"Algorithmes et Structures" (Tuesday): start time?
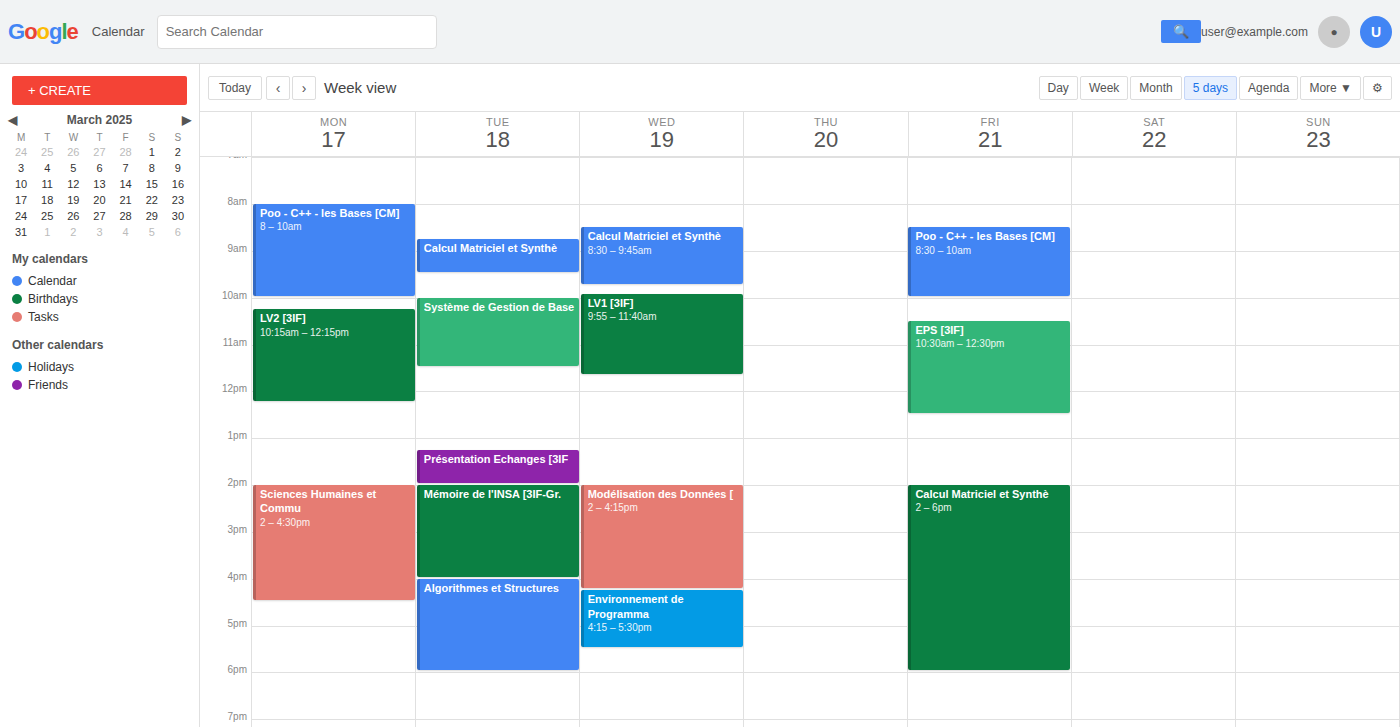
4:00 PM